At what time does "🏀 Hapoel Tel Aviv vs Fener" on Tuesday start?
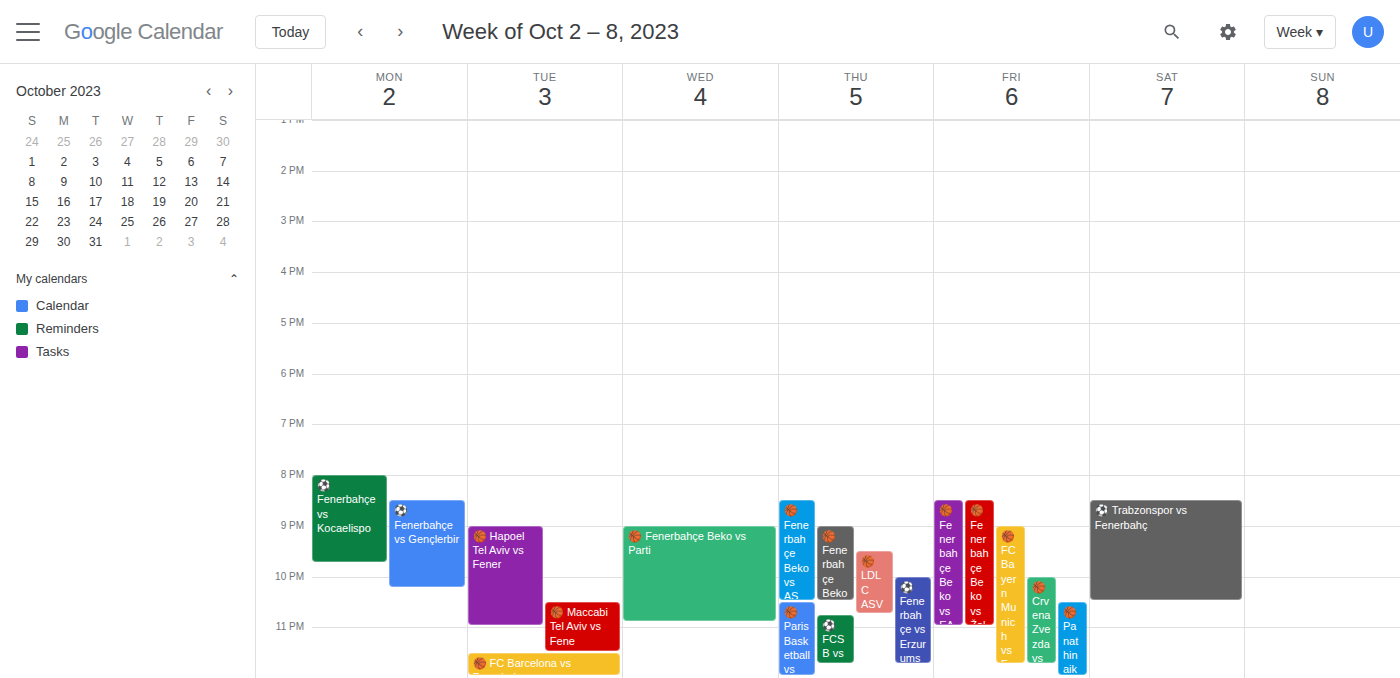
9:00 PM